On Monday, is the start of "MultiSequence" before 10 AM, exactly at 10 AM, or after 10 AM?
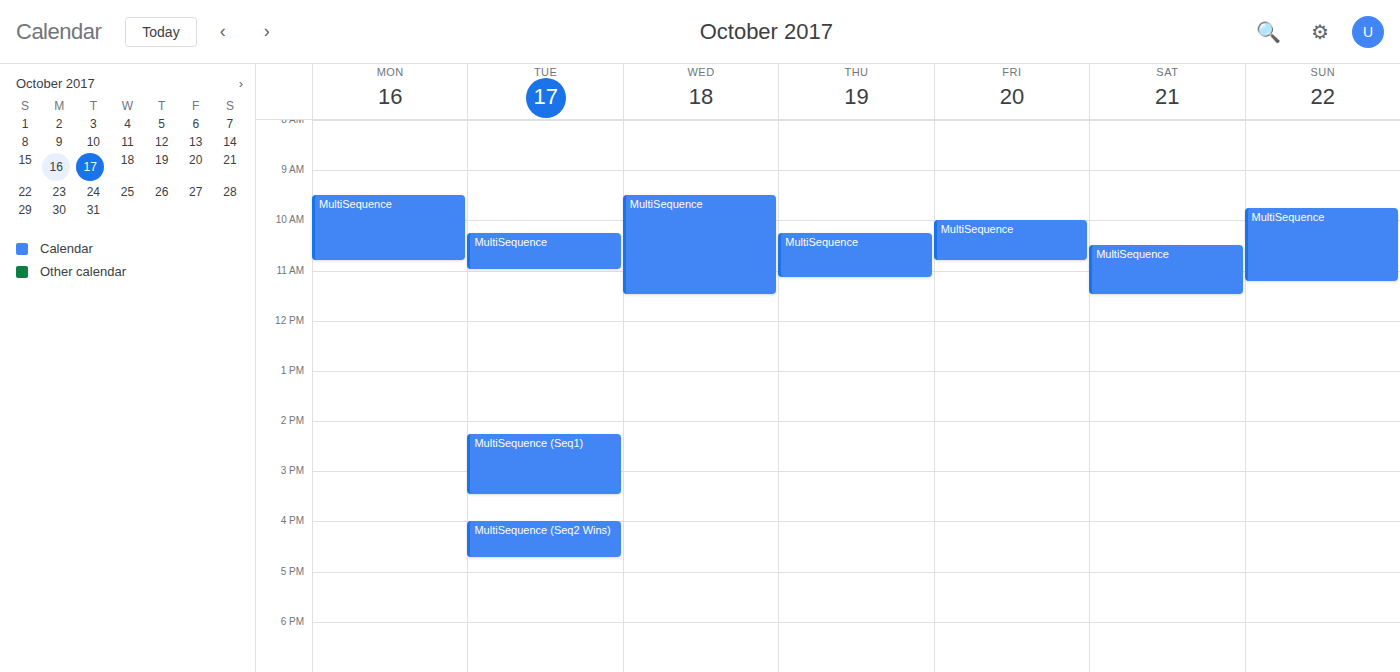
9:30 AM -- before 10 AM, 30 minutes above the 10 AM line.